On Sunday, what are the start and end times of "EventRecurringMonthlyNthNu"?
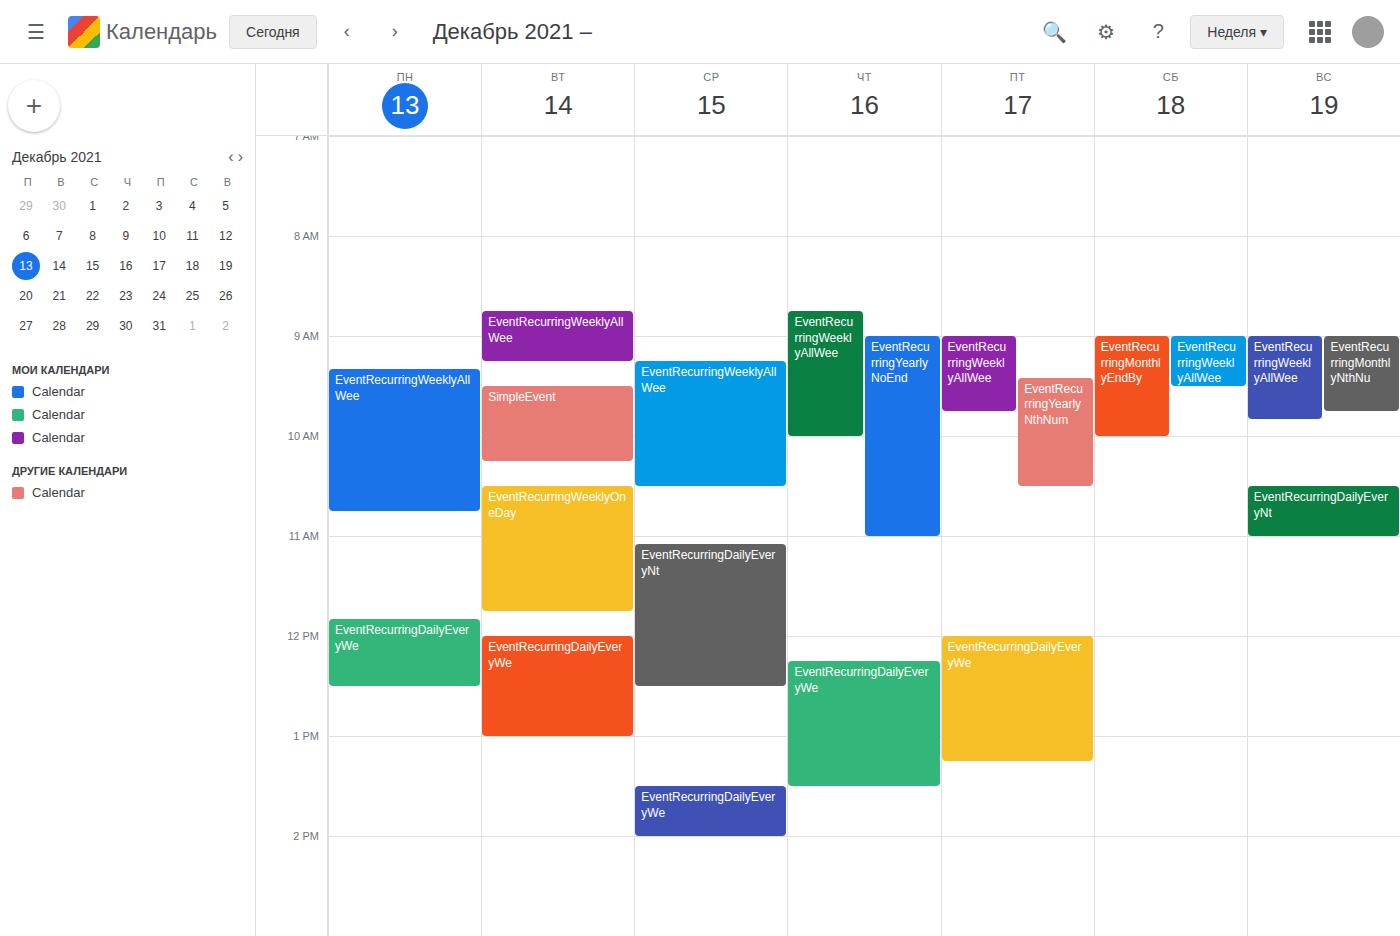
9:00 AM to 9:45 AM